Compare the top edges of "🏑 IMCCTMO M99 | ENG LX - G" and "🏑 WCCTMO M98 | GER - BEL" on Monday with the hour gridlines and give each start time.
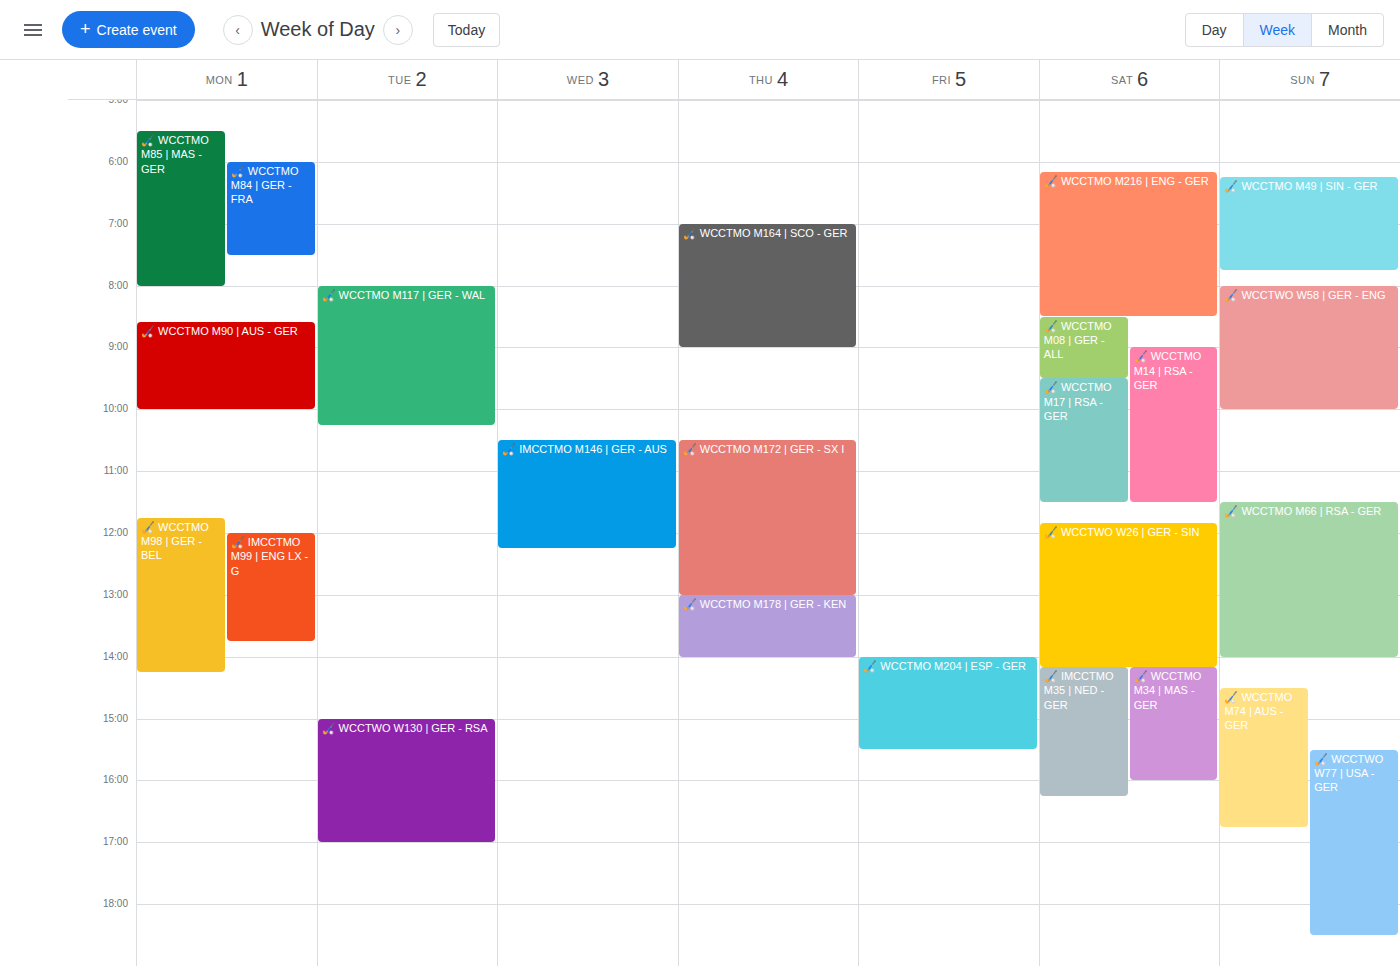
"🏑 IMCCTMO M99 | ENG LX - G": 12:00 PM, exactly on the 12 PM line. "🏑 WCCTMO M98 | GER - BEL": 11:45 AM, neither: three quarters of the way from the 11 AM line to the 12 PM line.